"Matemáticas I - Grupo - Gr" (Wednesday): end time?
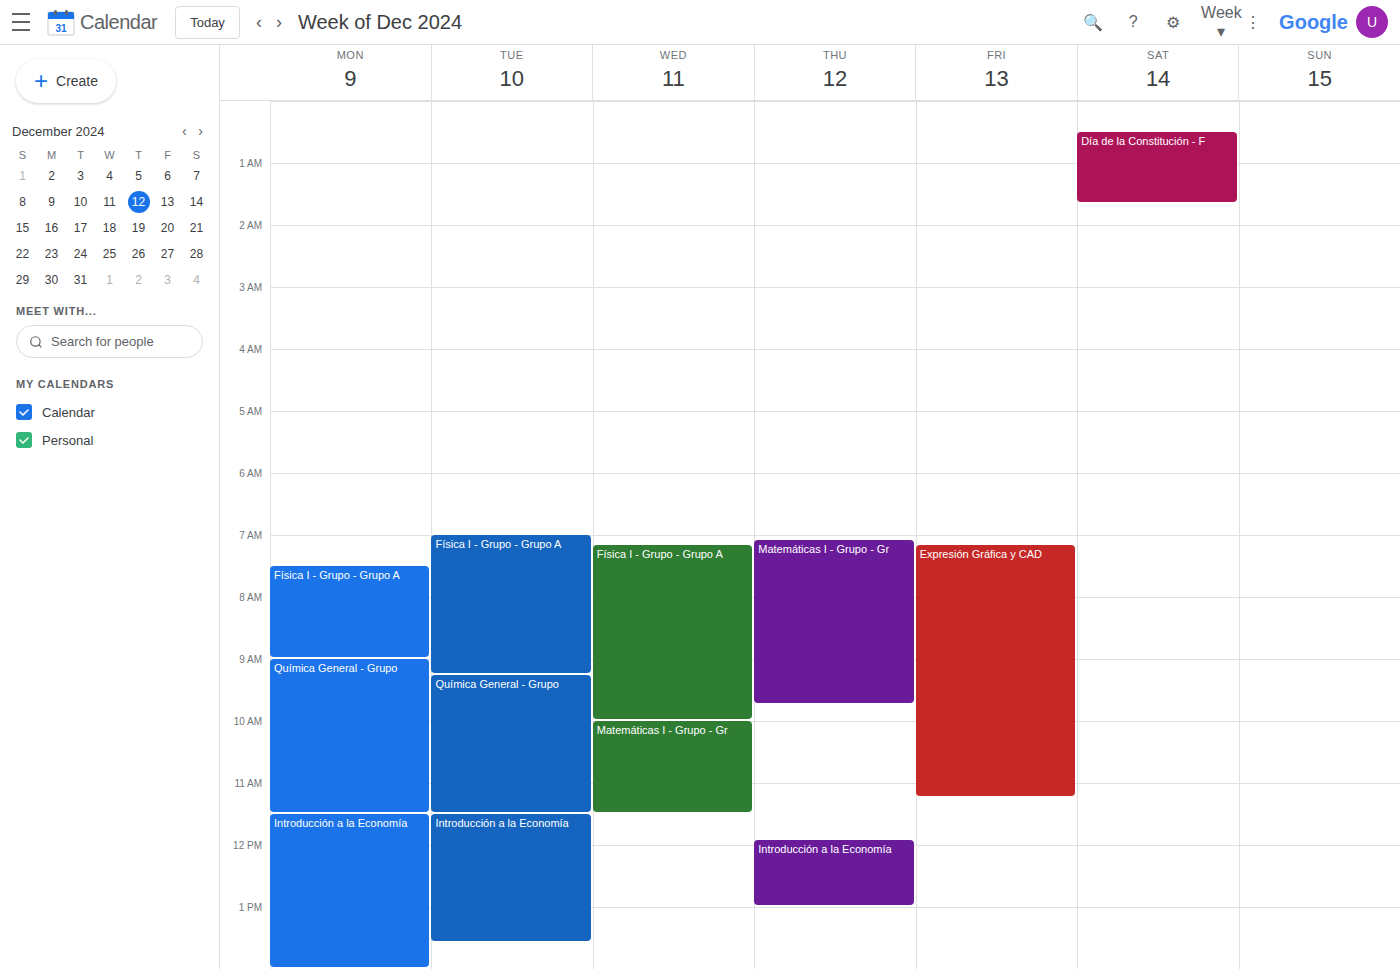
11:30 AM